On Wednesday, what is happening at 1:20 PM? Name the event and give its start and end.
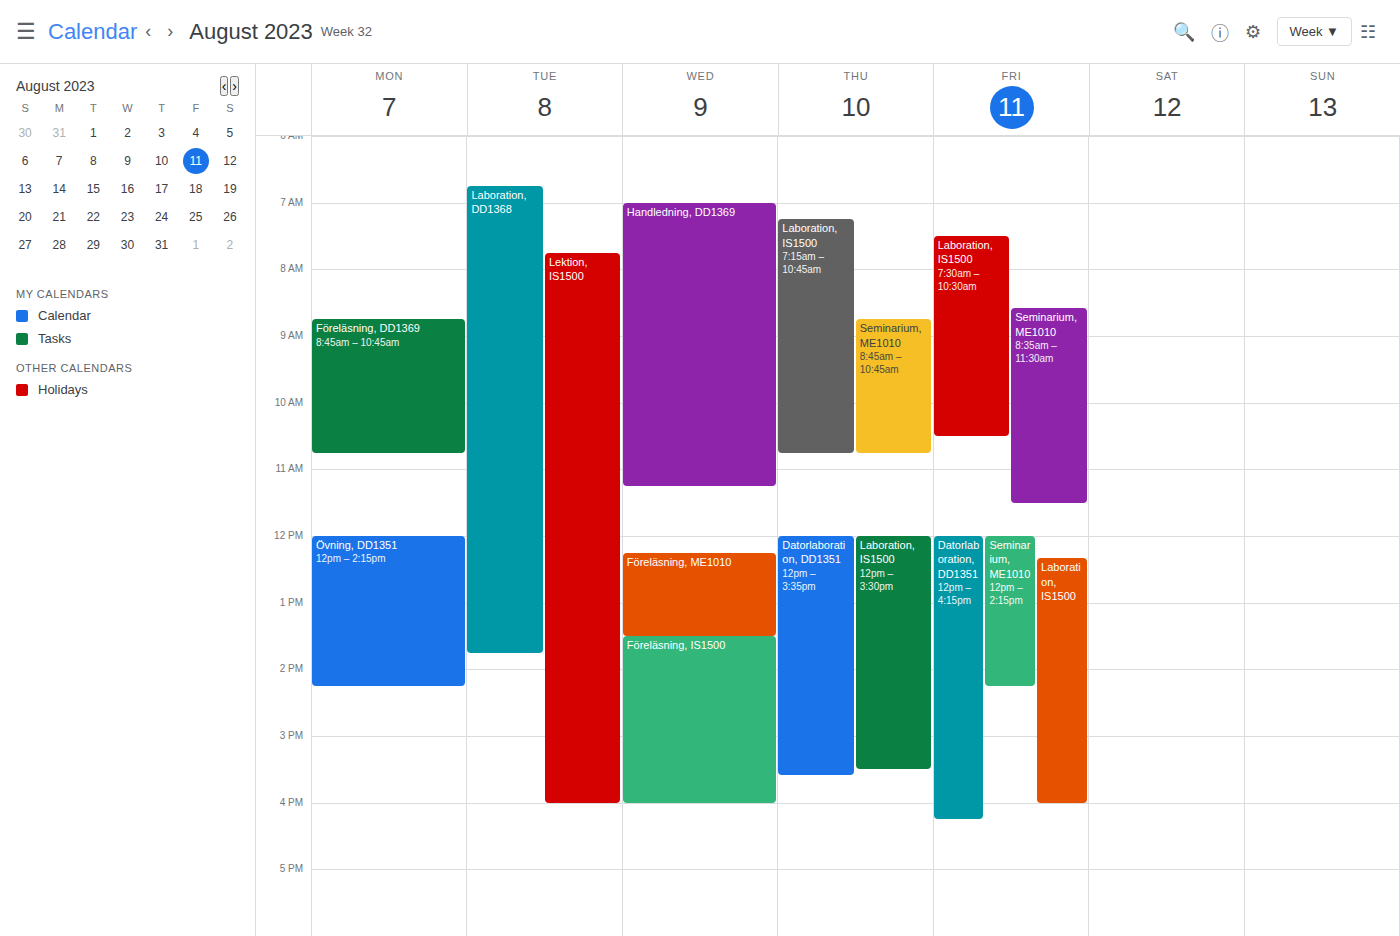
"Föreläsning, ME1010", 12:15 PM to 1:30 PM